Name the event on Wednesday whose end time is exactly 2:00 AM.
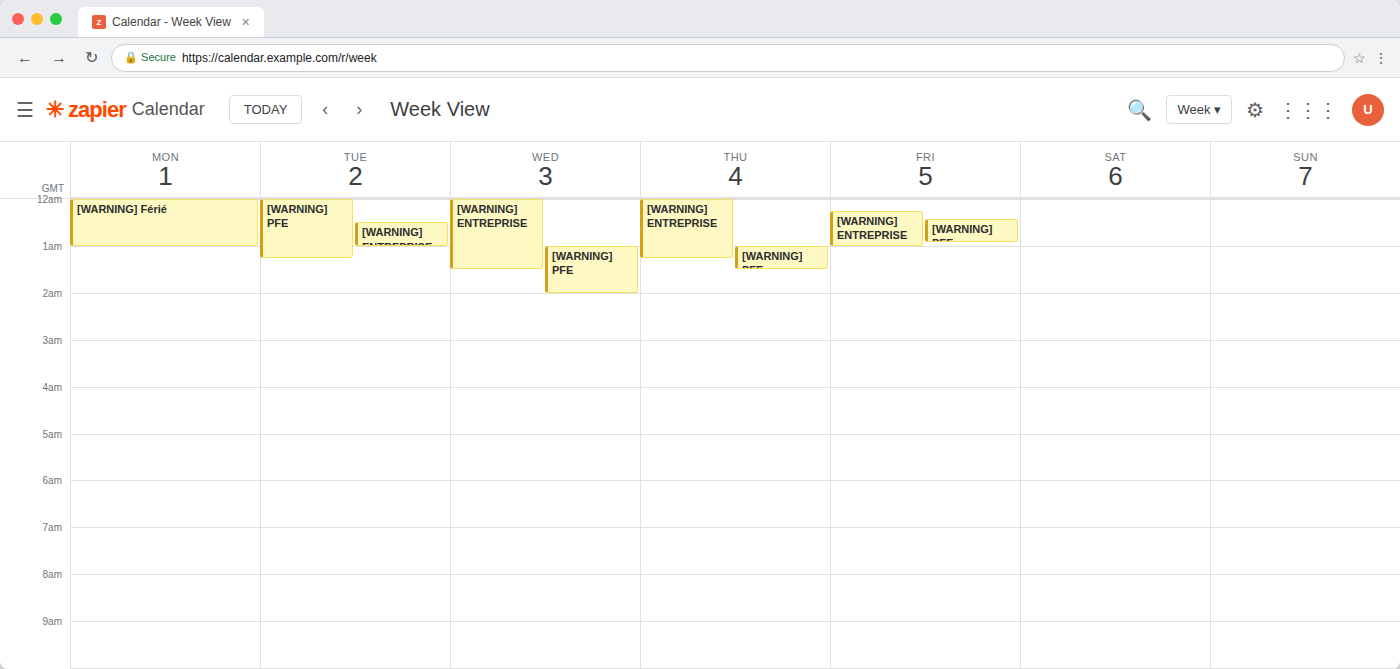
"[WARNING] PFE"